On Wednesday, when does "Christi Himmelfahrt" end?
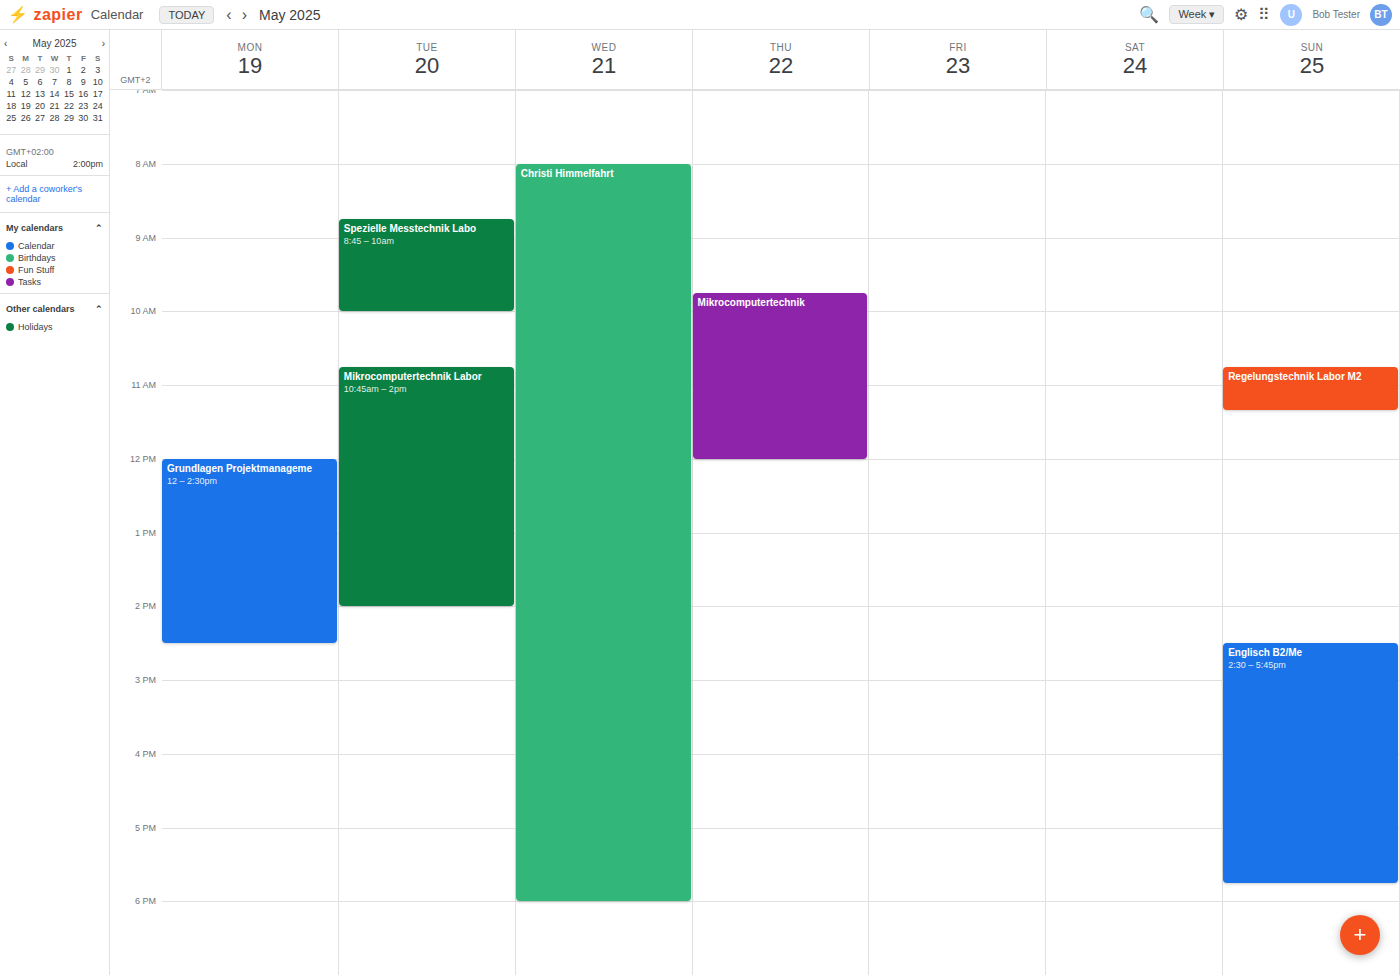
6:00 PM